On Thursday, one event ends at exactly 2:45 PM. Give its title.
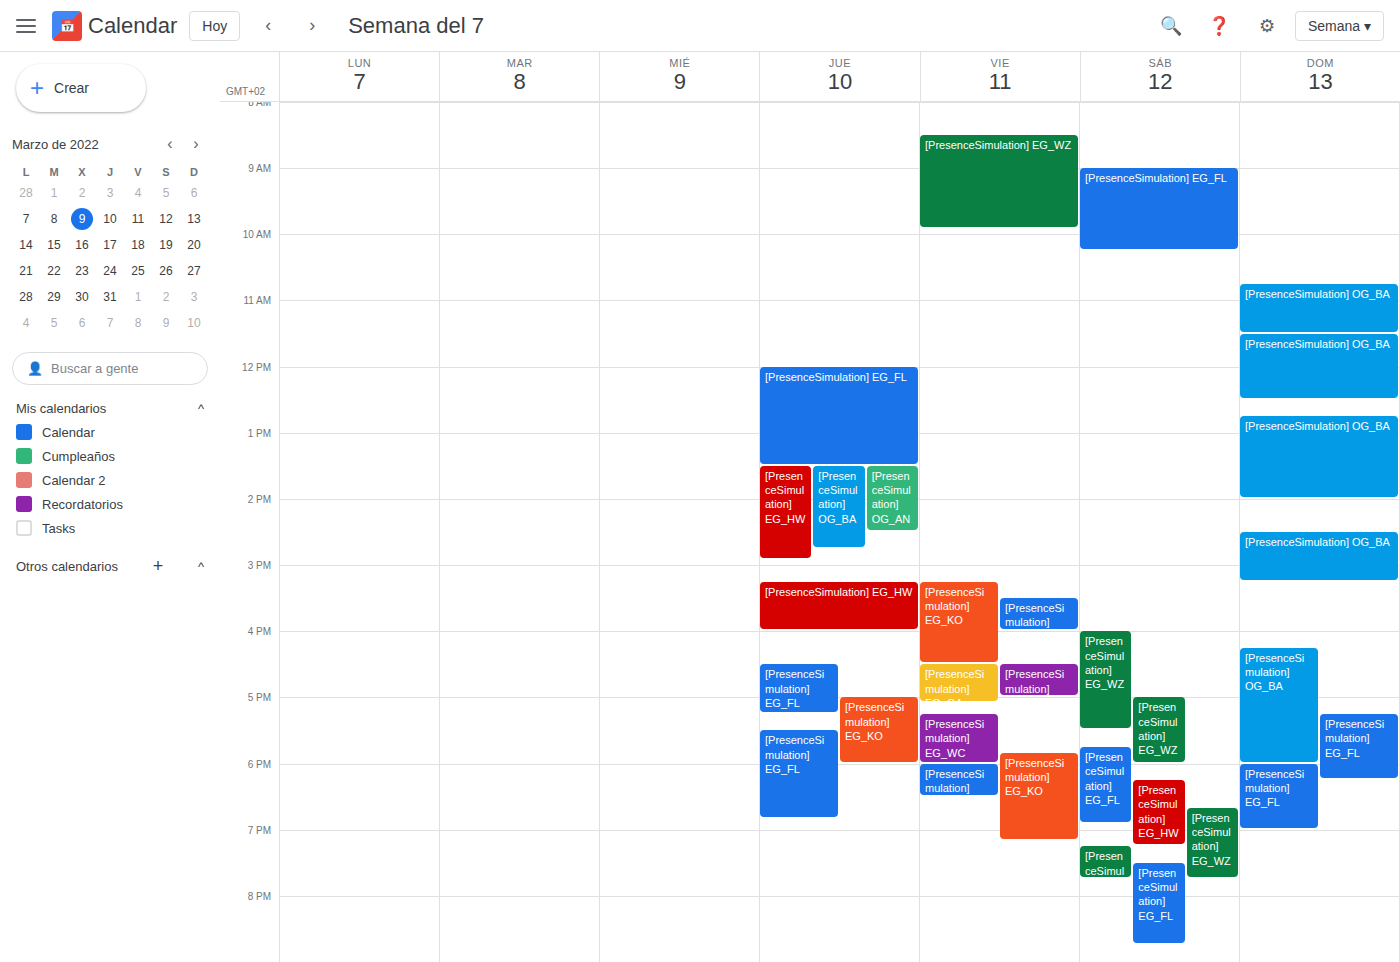
"[PresenceSimulation] OG_BA"